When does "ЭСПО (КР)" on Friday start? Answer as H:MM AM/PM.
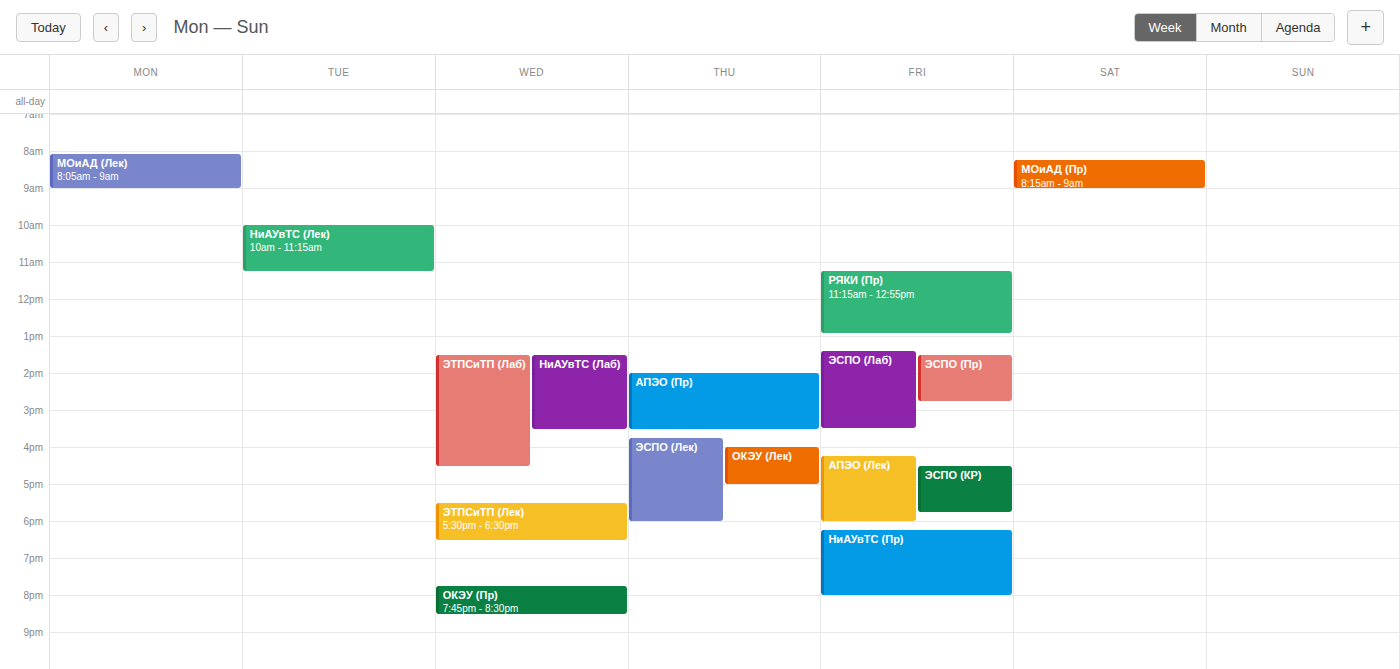
4:30 PM